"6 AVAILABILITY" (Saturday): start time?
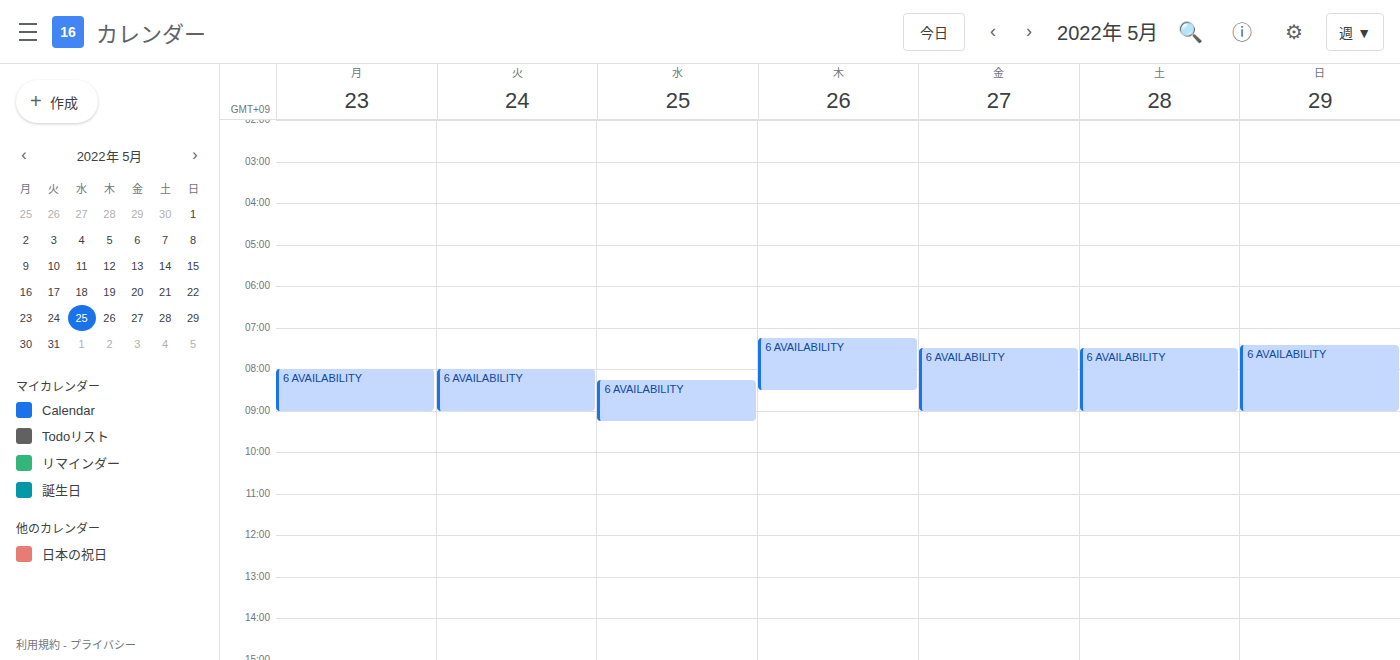
7:30 AM